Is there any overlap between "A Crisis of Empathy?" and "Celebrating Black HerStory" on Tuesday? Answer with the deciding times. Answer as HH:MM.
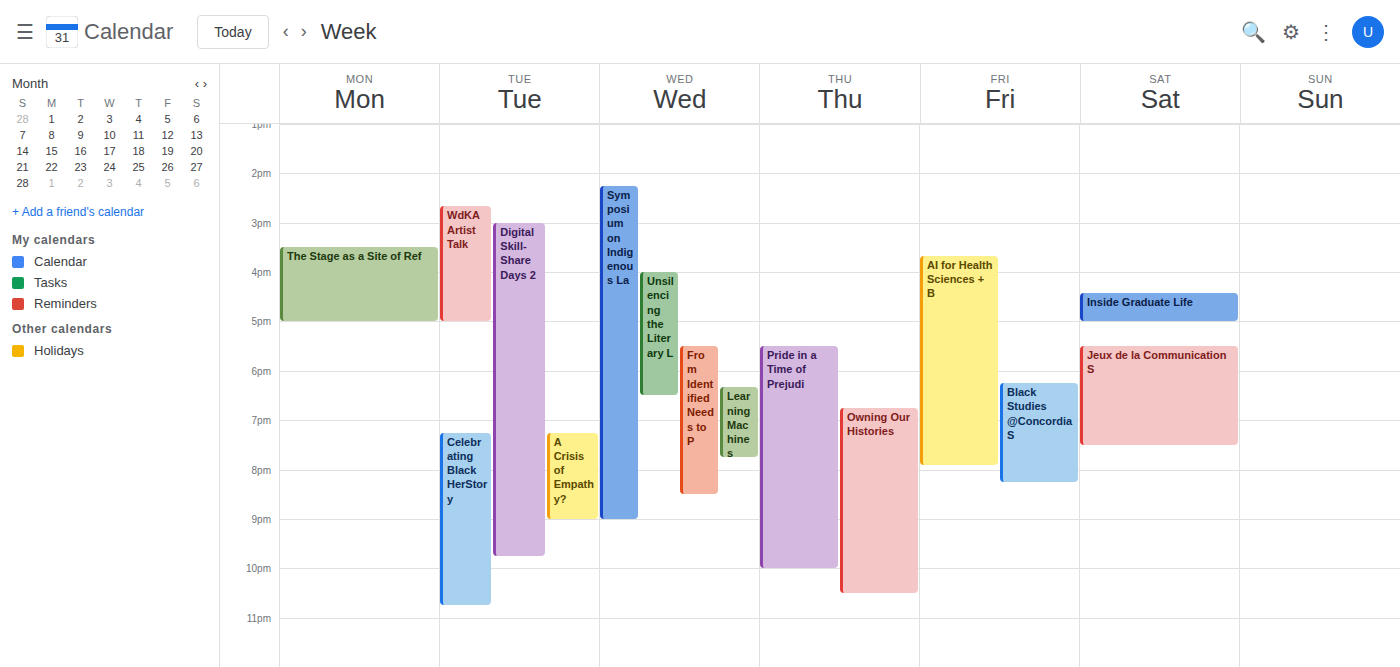
"A Crisis of Empathy?" runs 19:15 to 21:00, inside "Celebrating Black HerStory" -- they overlap.